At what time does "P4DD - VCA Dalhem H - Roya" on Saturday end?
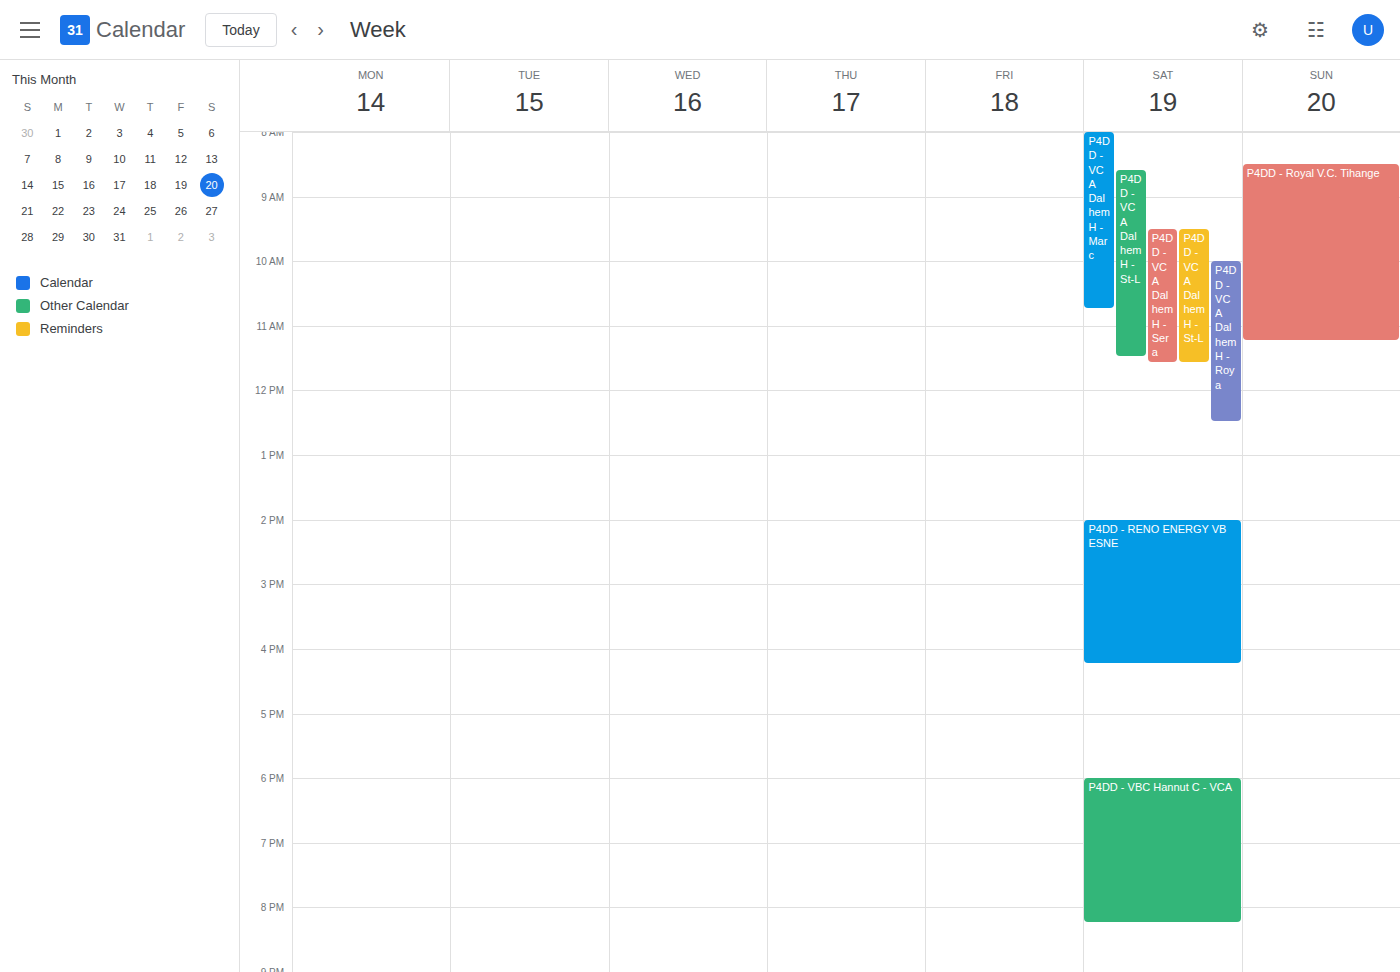
12:30 PM